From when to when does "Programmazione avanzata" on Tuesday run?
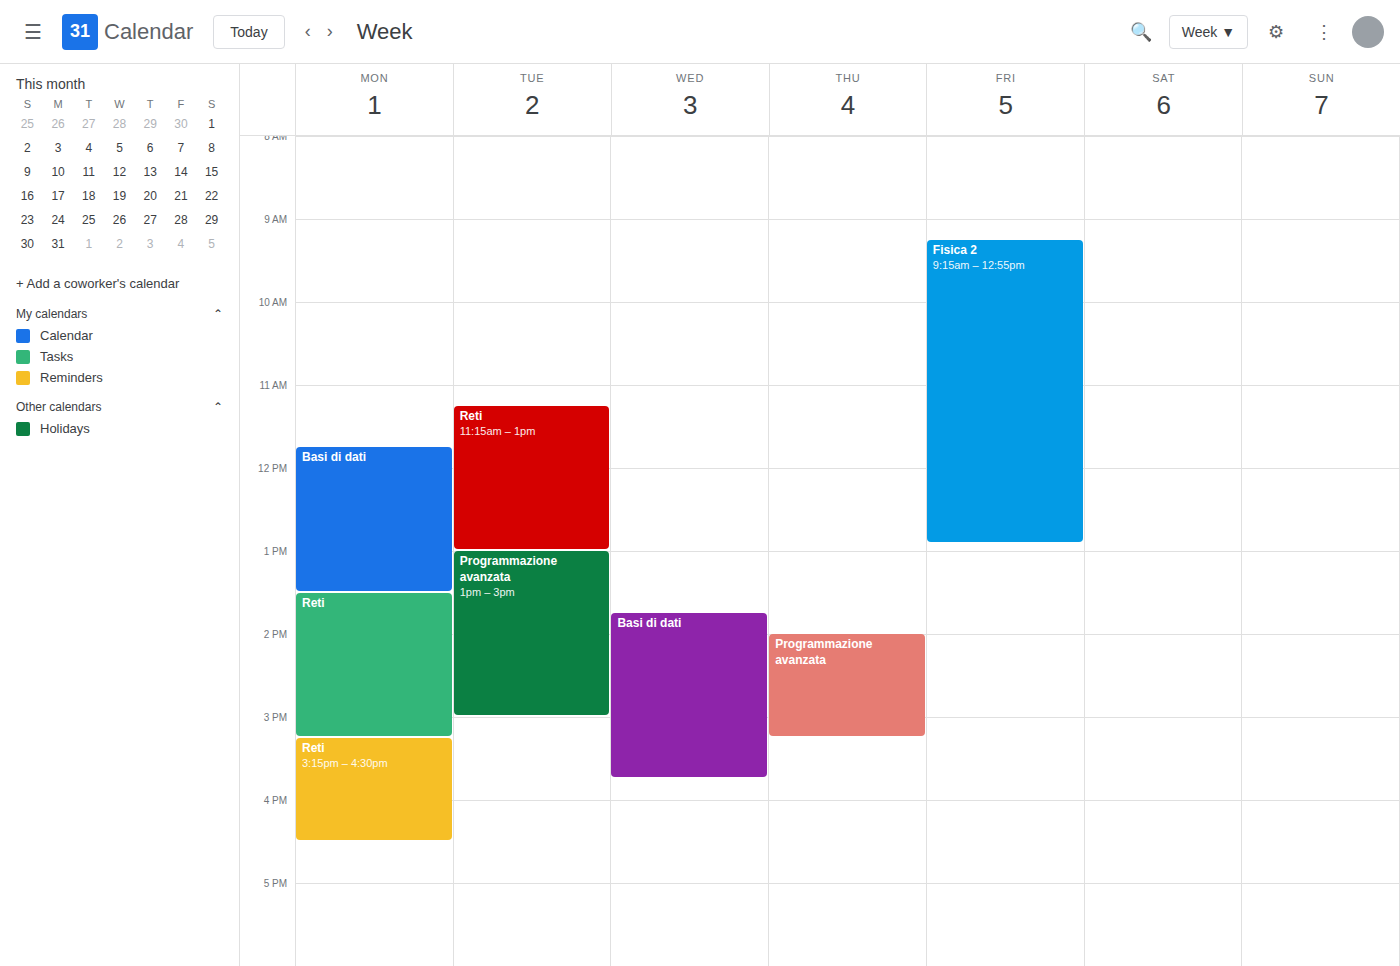
1:00 PM to 3:00 PM